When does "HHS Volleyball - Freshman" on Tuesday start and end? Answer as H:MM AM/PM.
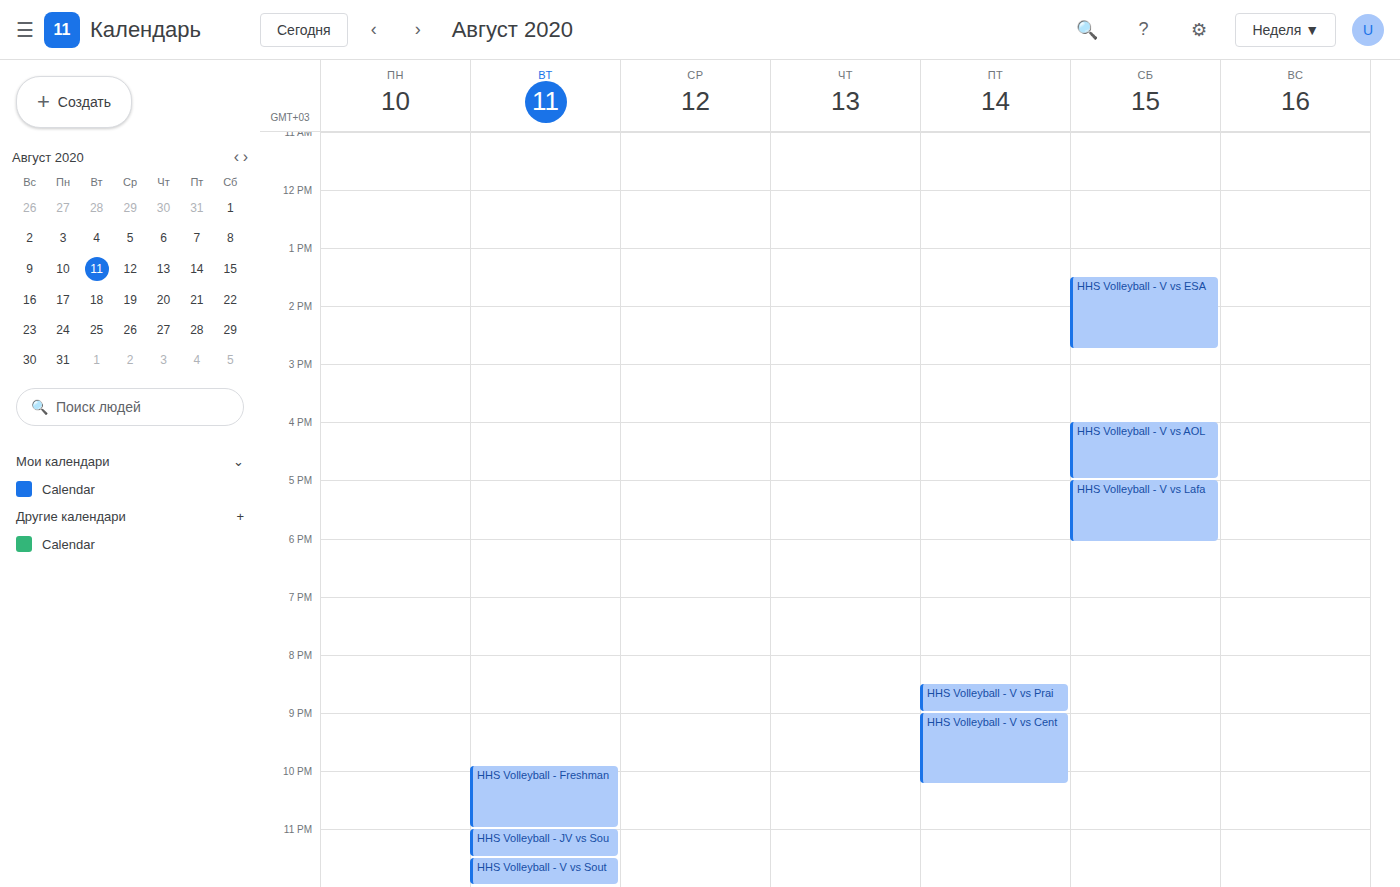
9:55 PM to 11:00 PM